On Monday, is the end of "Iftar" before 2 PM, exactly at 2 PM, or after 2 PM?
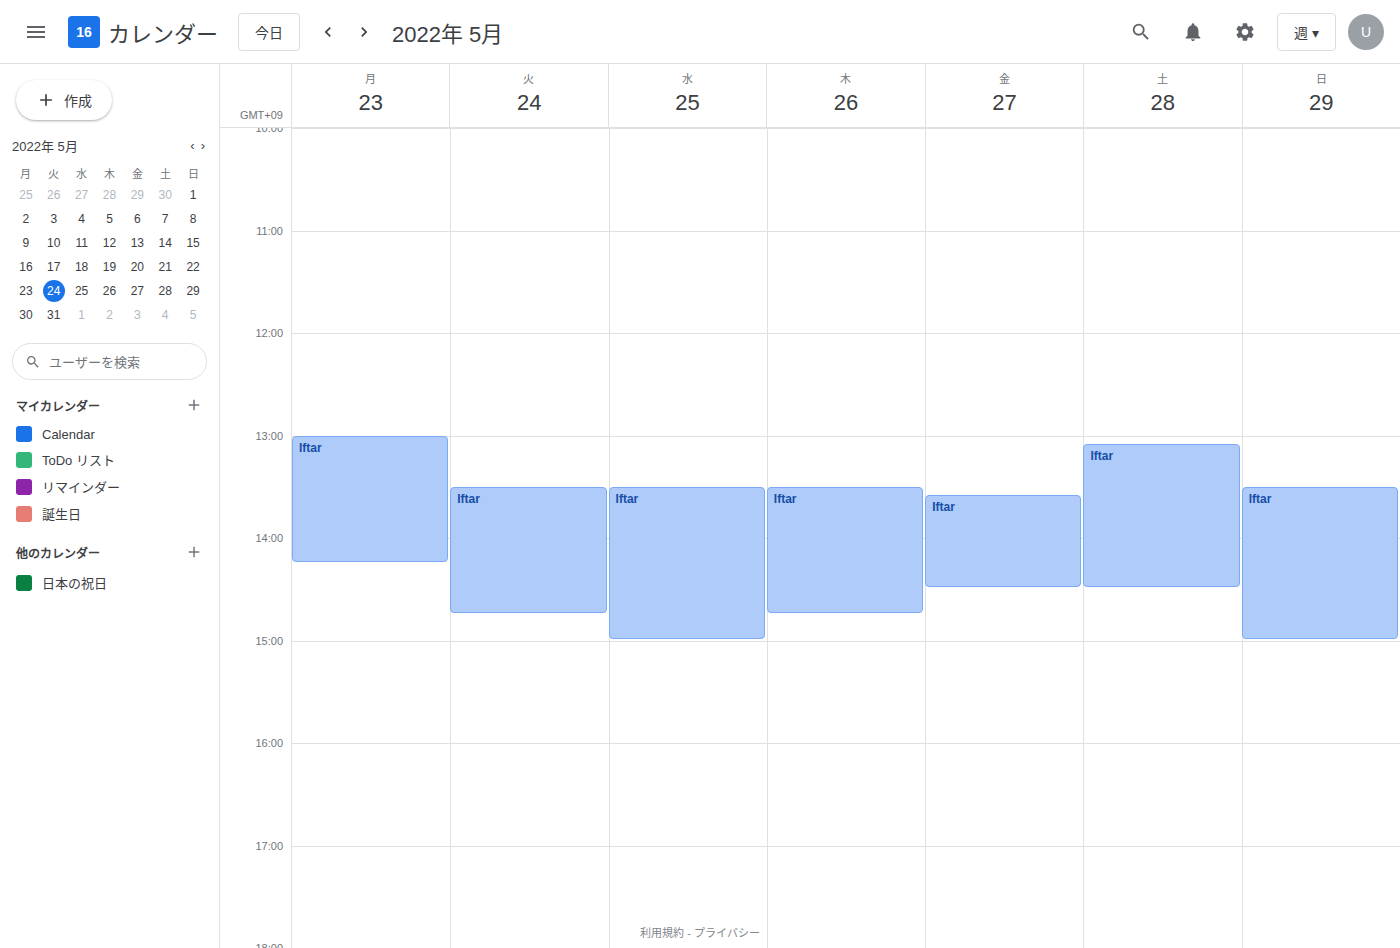
2:15 PM -- after 2 PM, 15 minutes below the 2 PM line.